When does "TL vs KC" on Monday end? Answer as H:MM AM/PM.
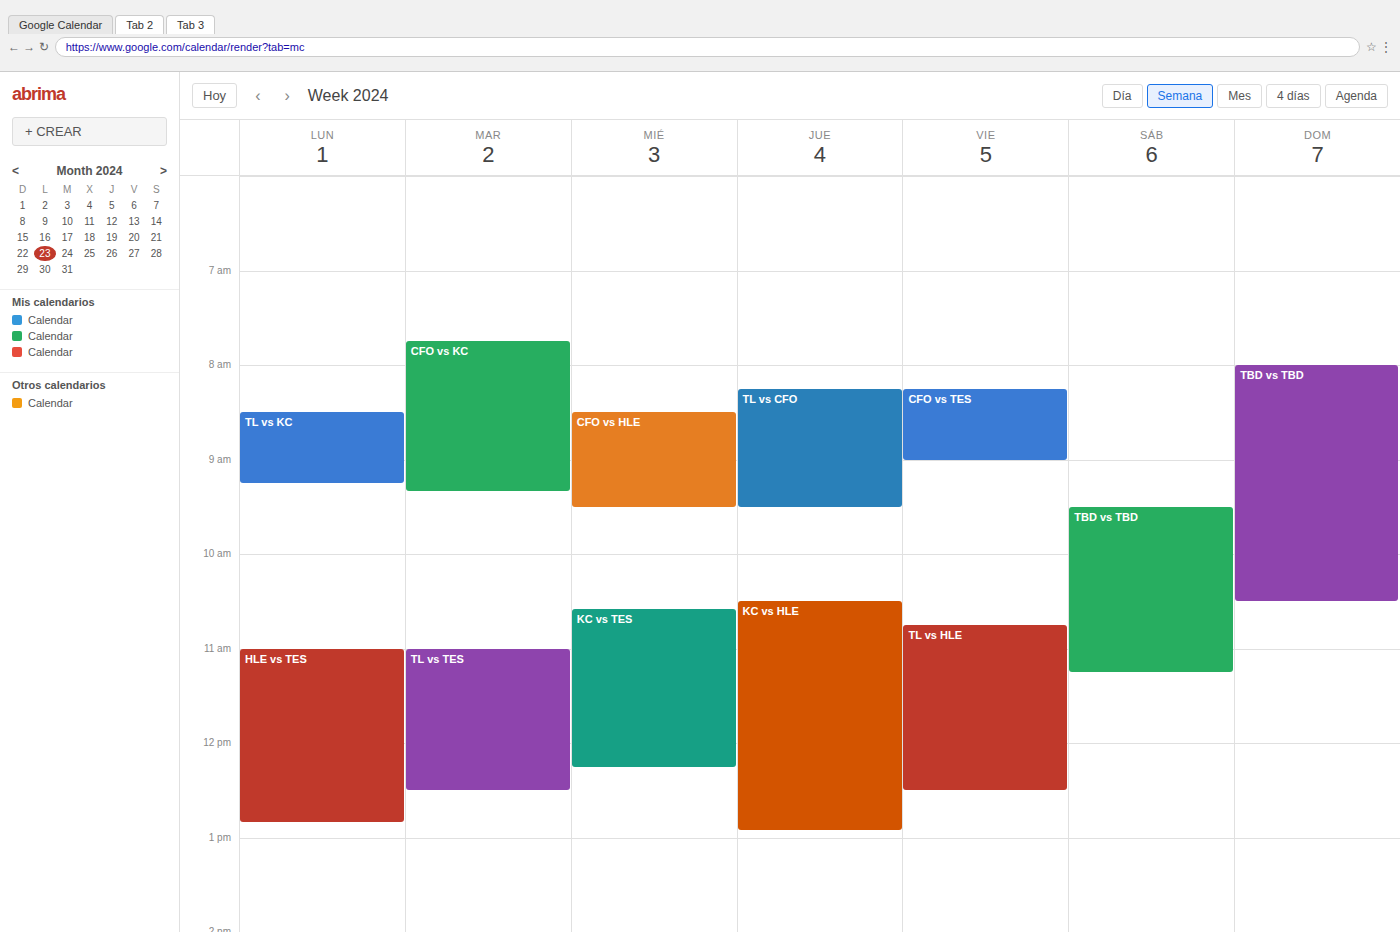
9:15 AM